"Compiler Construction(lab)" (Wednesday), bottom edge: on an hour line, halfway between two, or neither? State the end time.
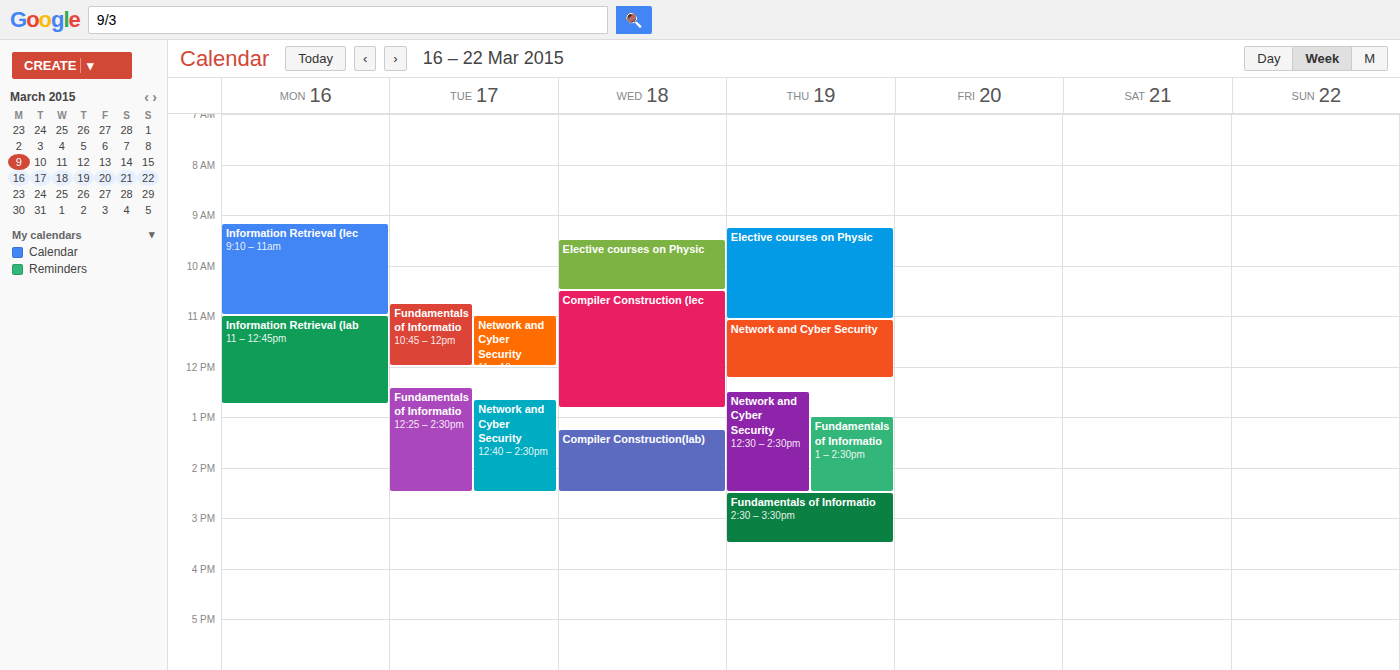
2:30 PM -- halfway between the 2 PM and 3 PM lines.